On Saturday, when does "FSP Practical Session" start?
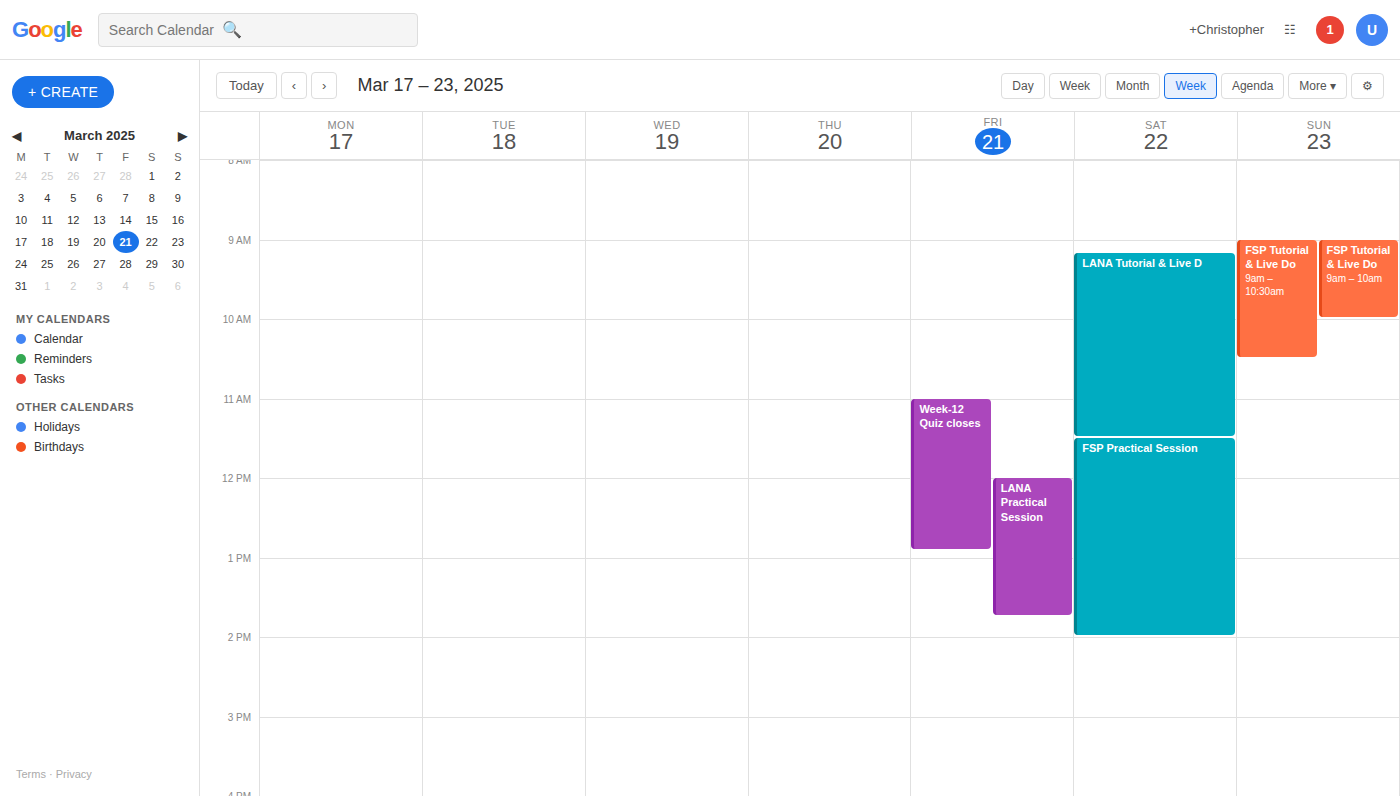
11:30 AM